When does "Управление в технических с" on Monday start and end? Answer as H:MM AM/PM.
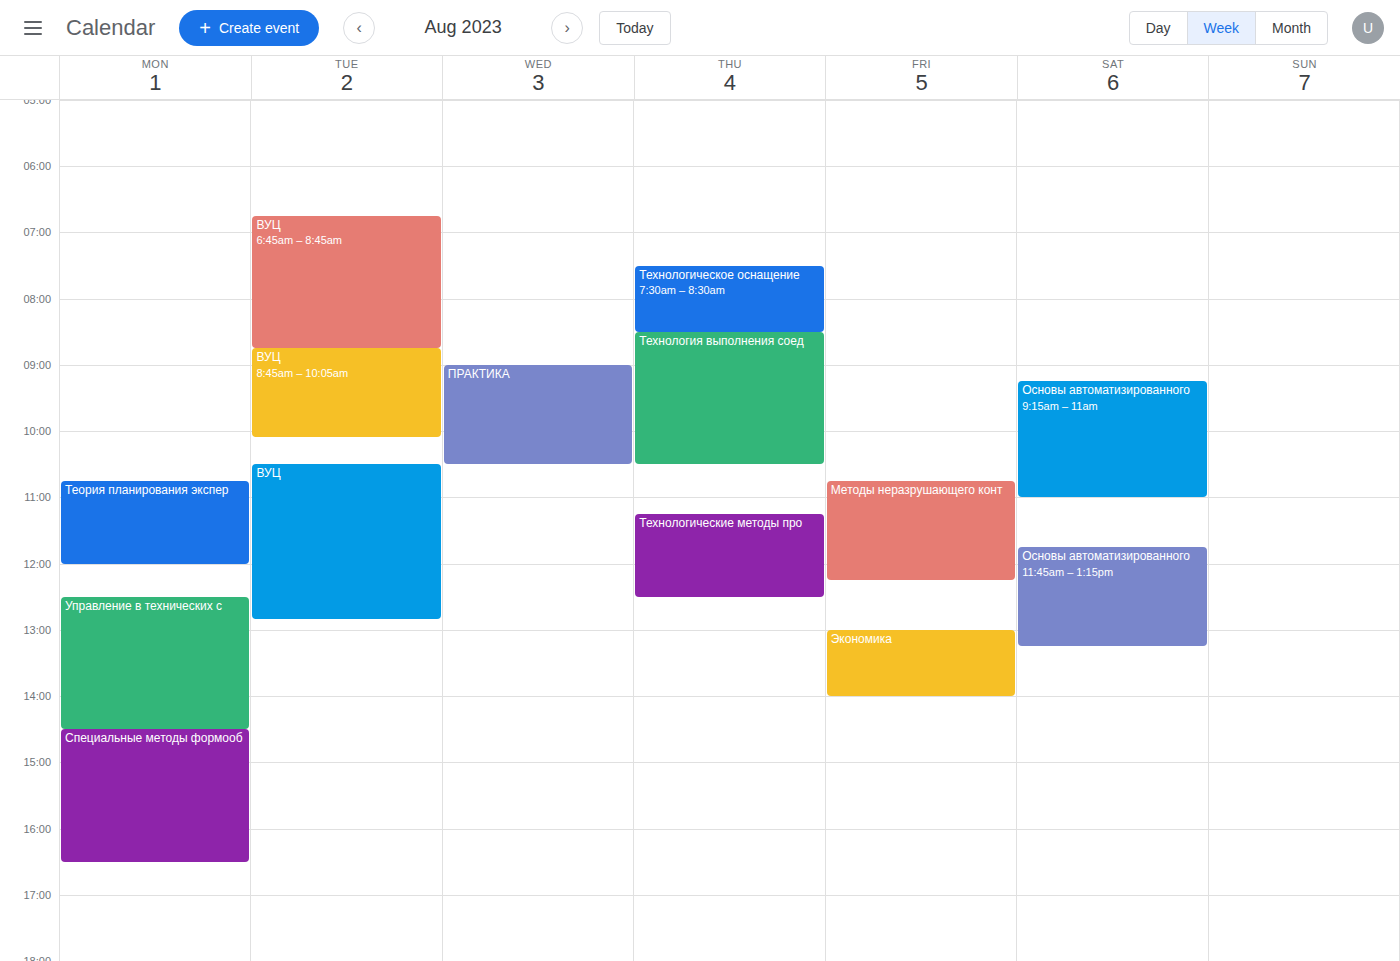
12:30 PM to 2:30 PM